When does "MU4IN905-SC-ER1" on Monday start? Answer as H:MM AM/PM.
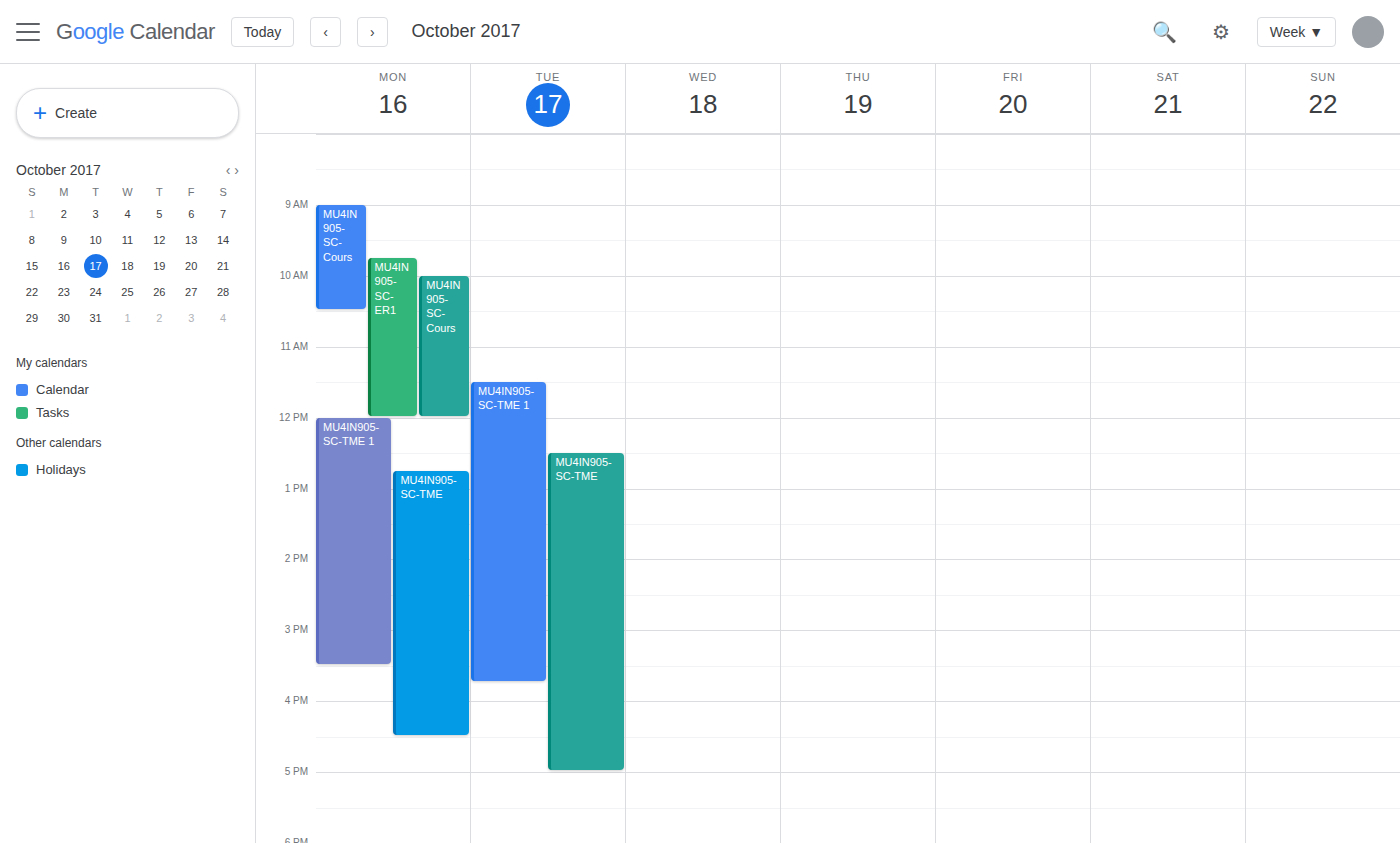
9:45 AM